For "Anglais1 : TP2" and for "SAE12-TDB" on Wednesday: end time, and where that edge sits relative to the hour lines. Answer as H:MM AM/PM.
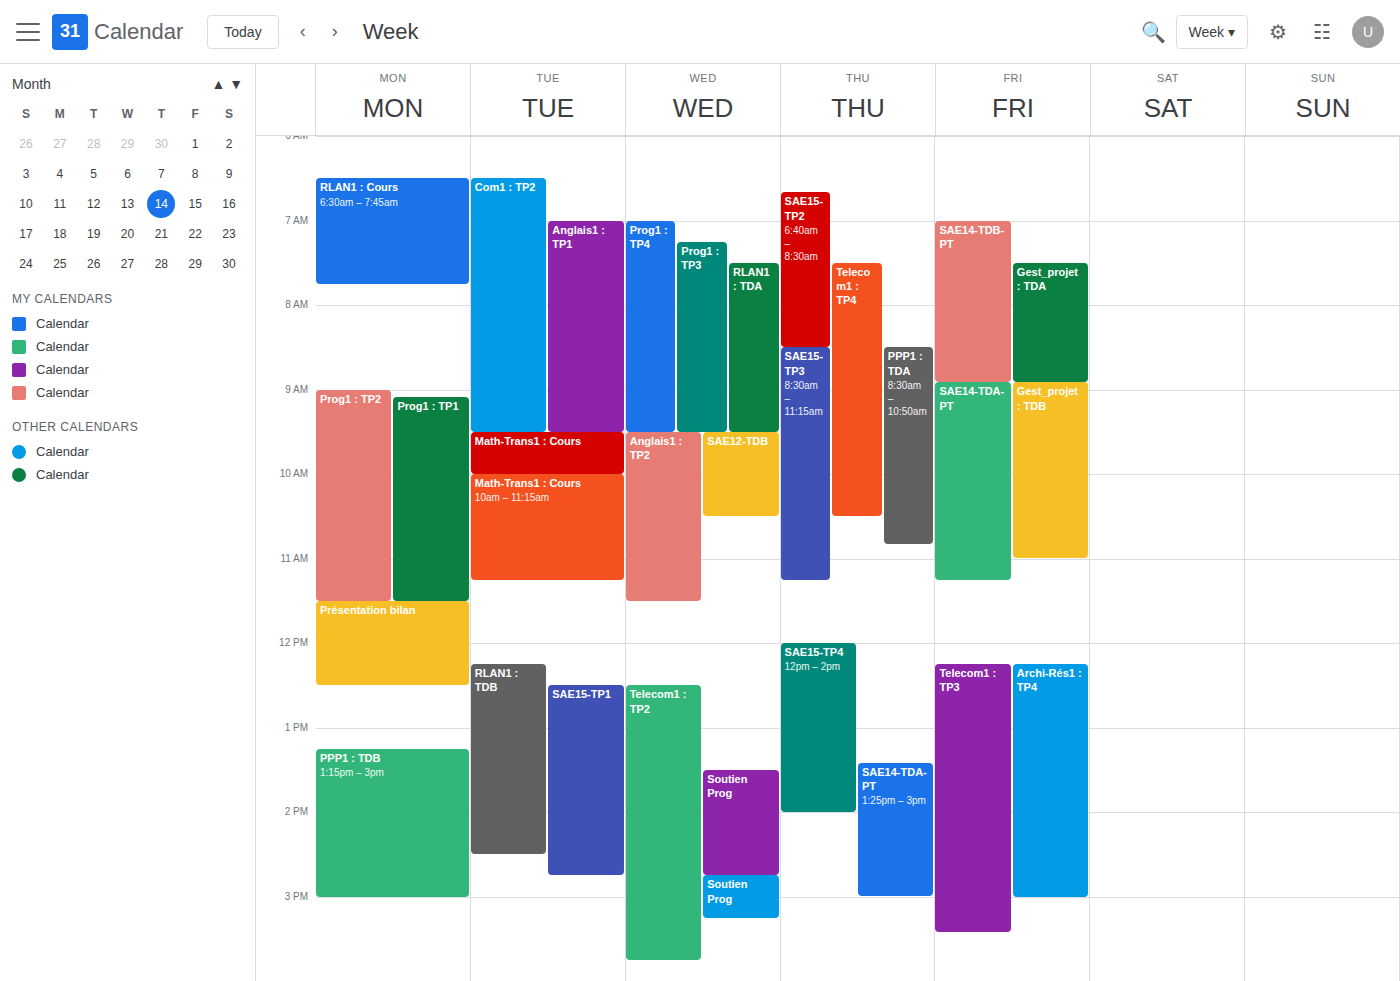
"Anglais1 : TP2": 11:30 AM, halfway between the 11 AM and 12 PM lines. "SAE12-TDB": 10:30 AM, halfway between the 10 AM and 11 AM lines.